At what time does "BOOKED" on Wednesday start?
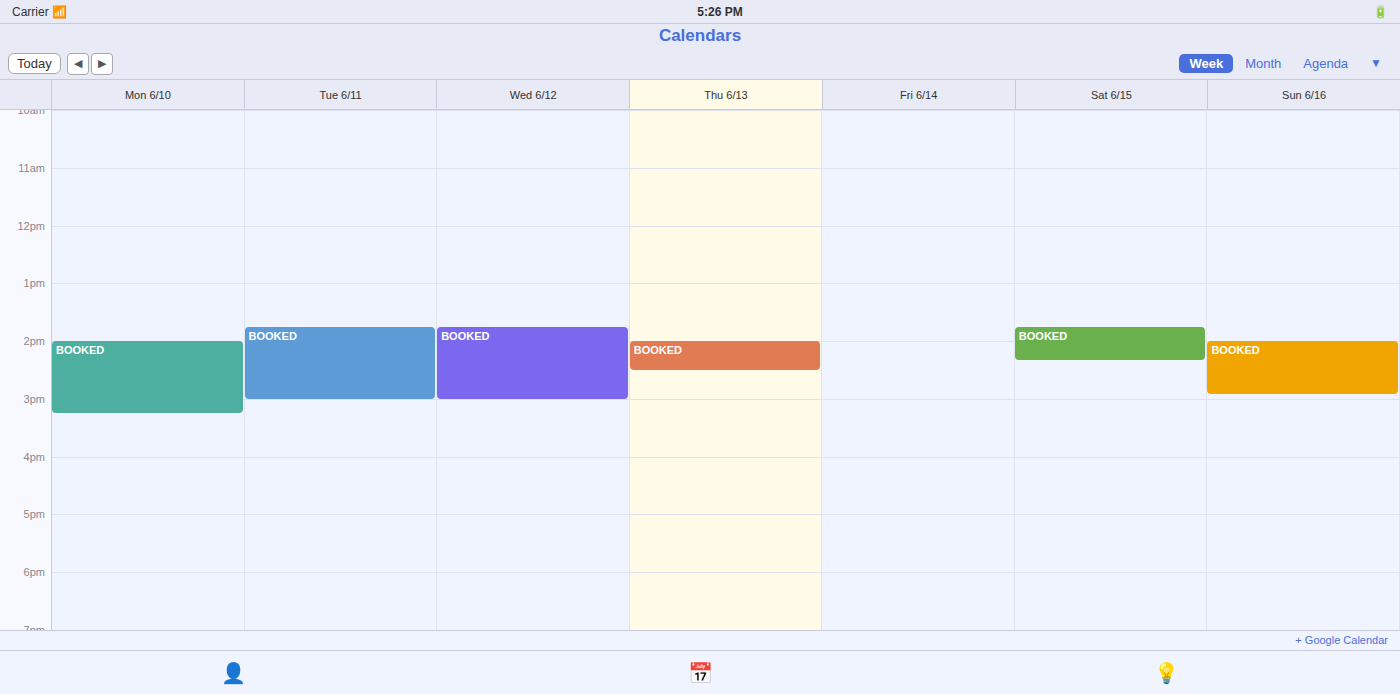
1:45 PM